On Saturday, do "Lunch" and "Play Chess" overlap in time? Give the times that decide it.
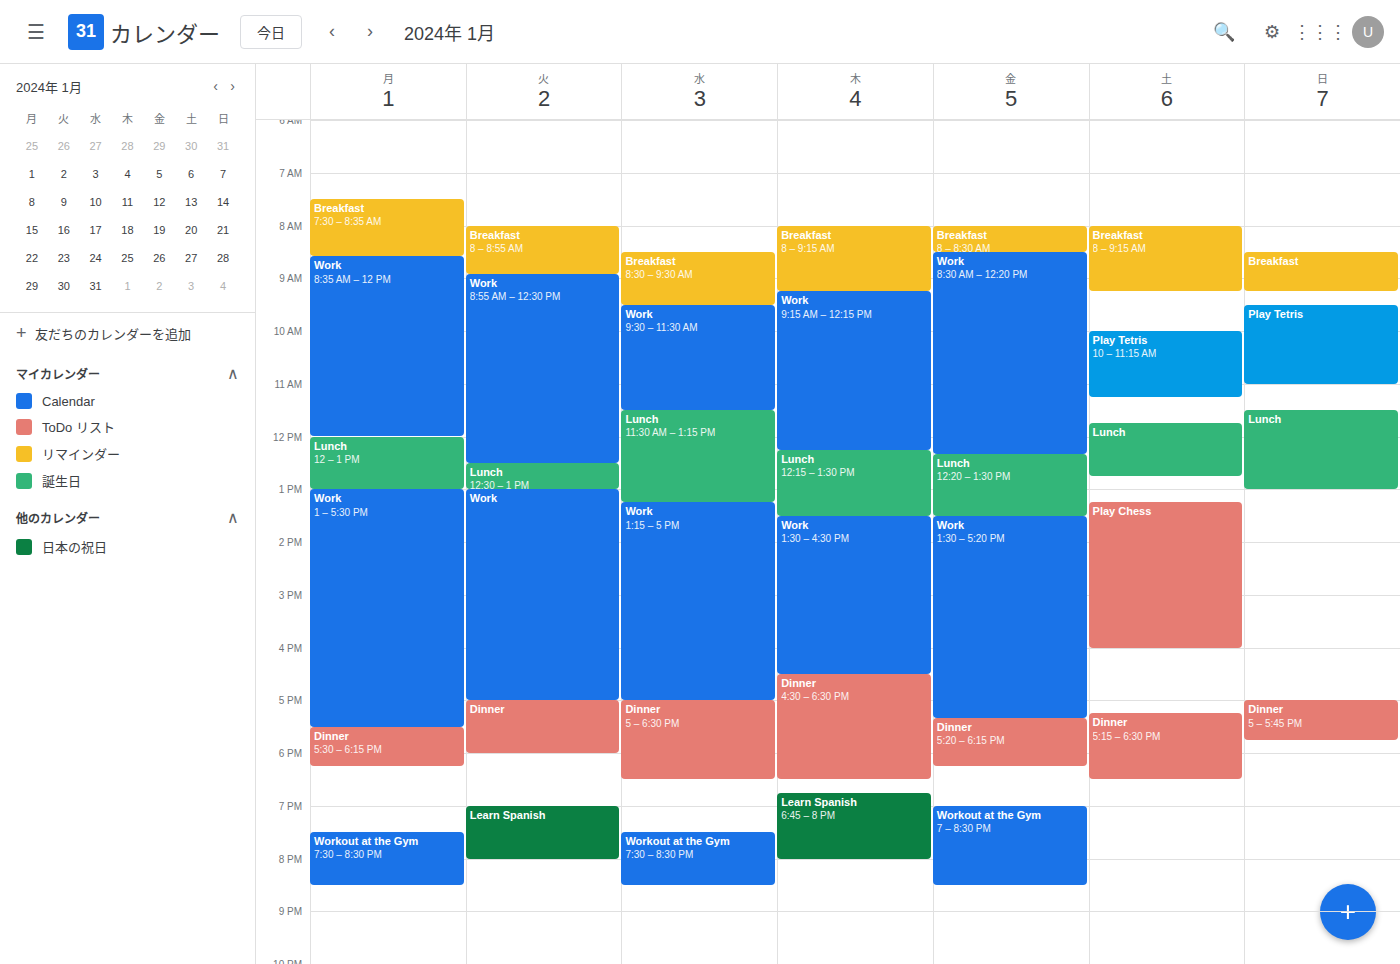
"Lunch" ends at 12:45 PM and "Play Chess" starts at 1:15 PM -- no overlap.